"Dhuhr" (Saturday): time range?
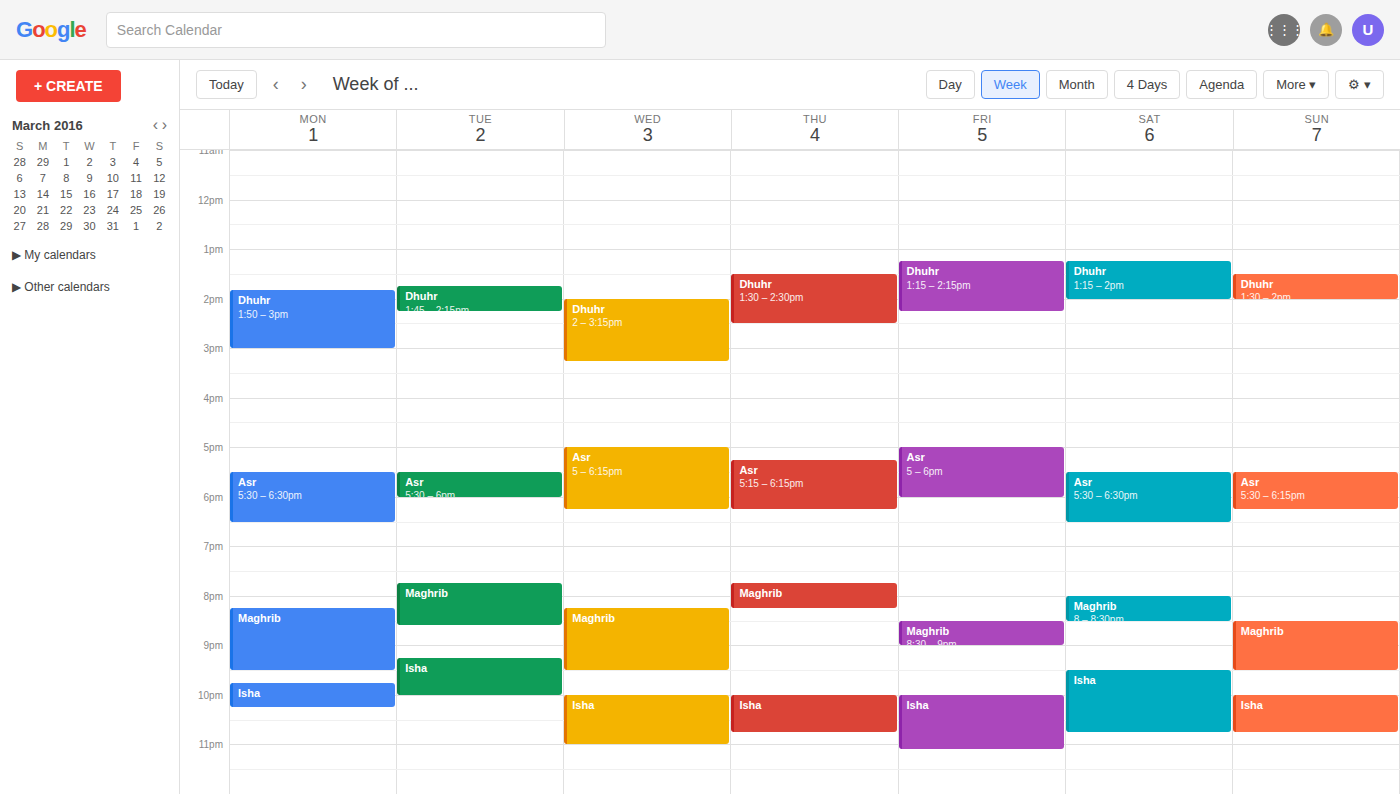
1:15 PM to 2:00 PM